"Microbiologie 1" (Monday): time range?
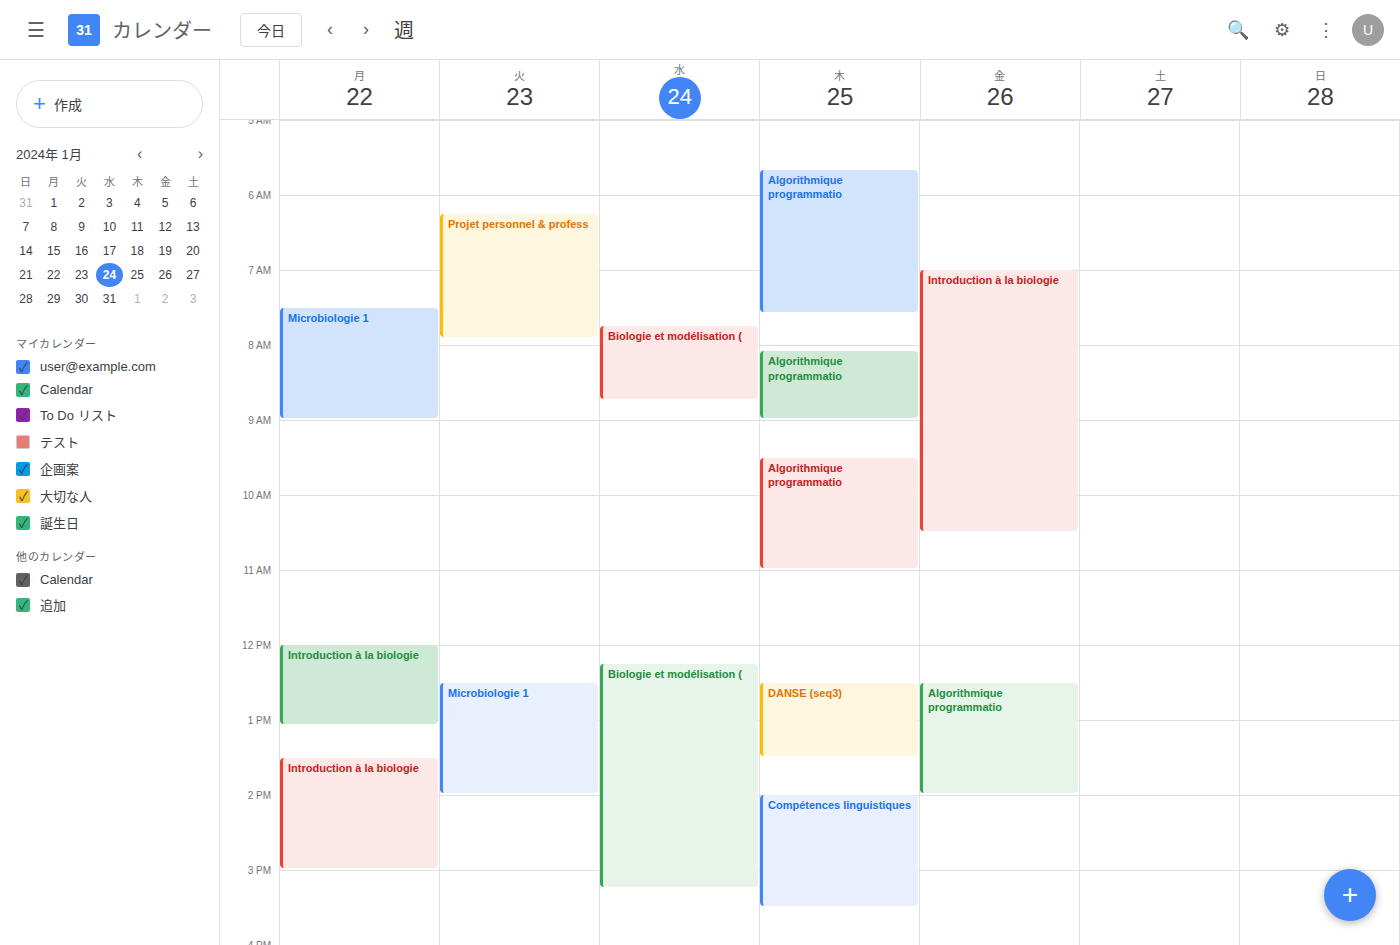
7:30 AM to 9:00 AM